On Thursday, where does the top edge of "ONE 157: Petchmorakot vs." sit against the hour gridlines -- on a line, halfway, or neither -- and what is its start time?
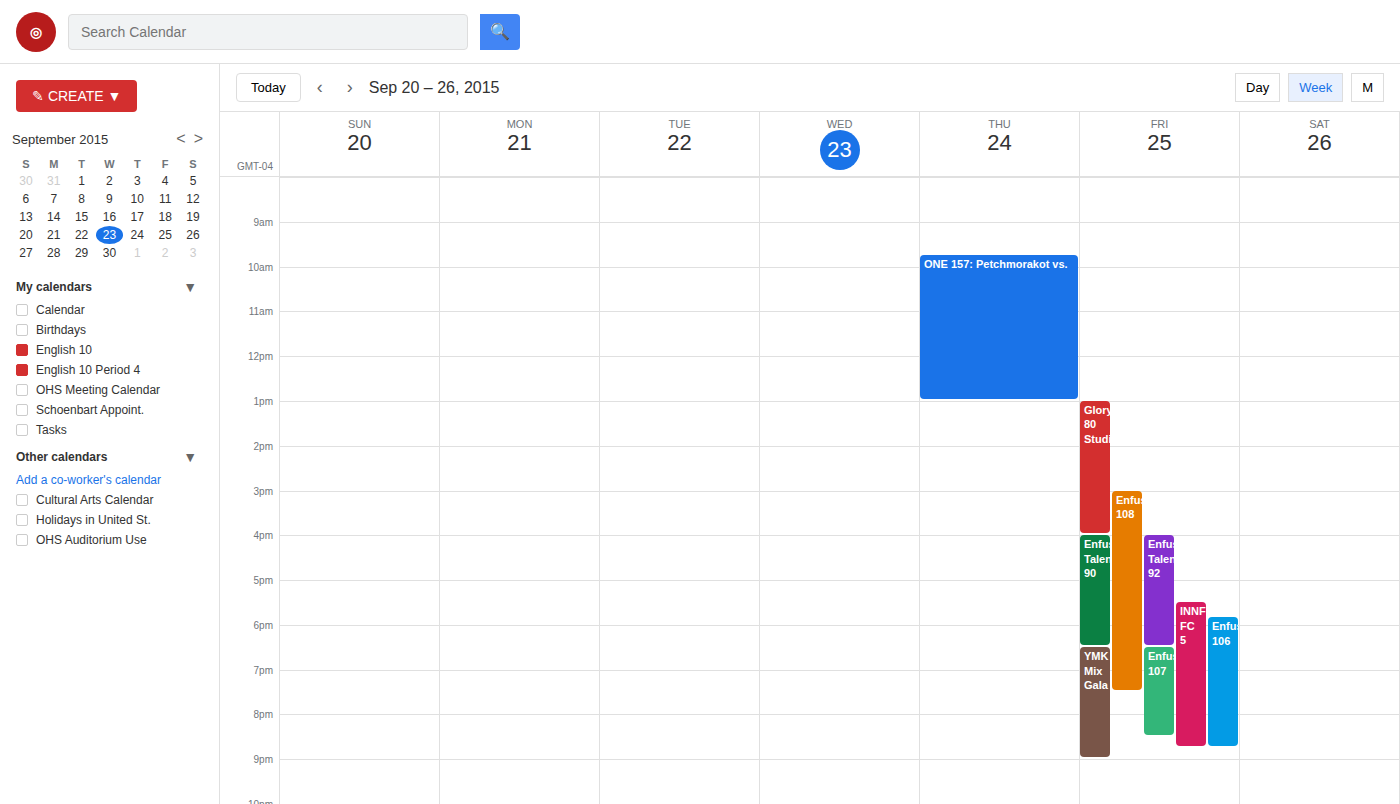
9:45 AM -- neither: three quarters of the way from the 9 AM line to the 10 AM line.